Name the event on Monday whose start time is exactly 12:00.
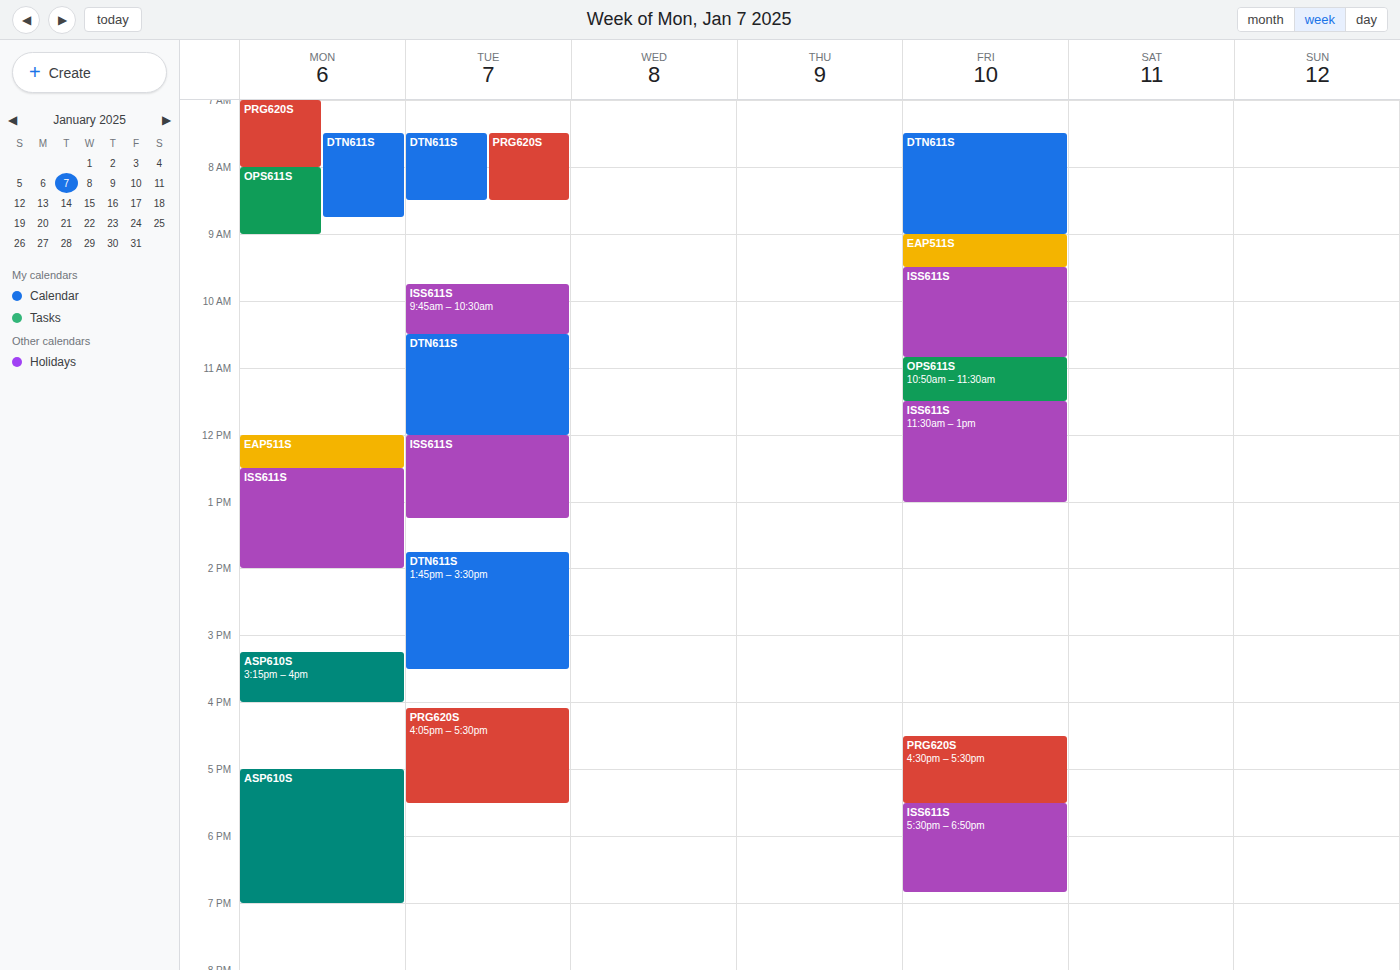
"EAP511S"